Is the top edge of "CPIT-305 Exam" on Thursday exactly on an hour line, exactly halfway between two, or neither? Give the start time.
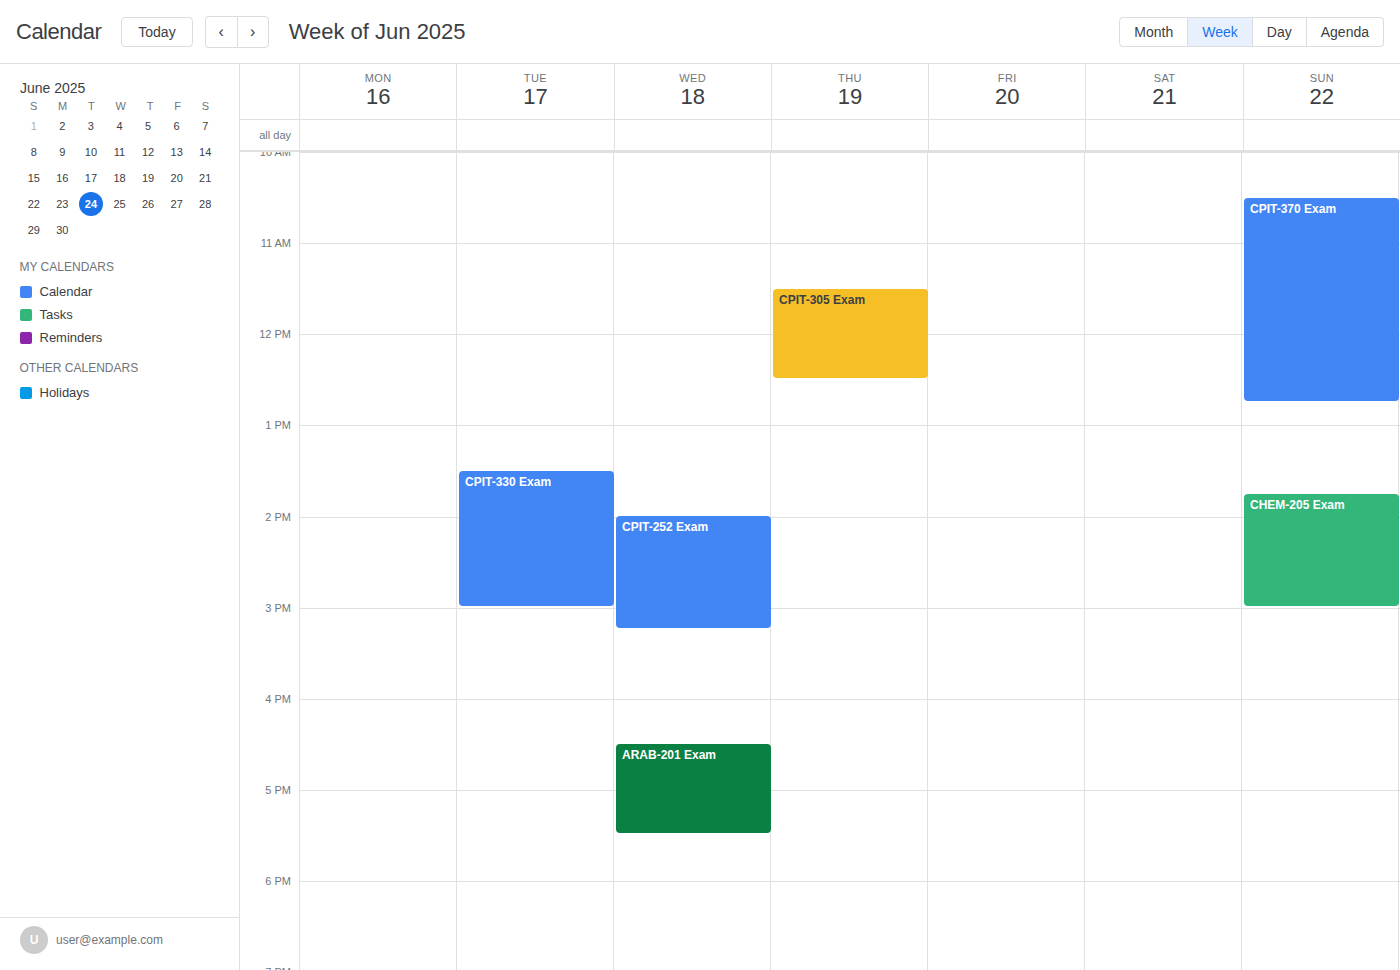
11:30 AM -- halfway between the 11 AM and 12 PM lines.